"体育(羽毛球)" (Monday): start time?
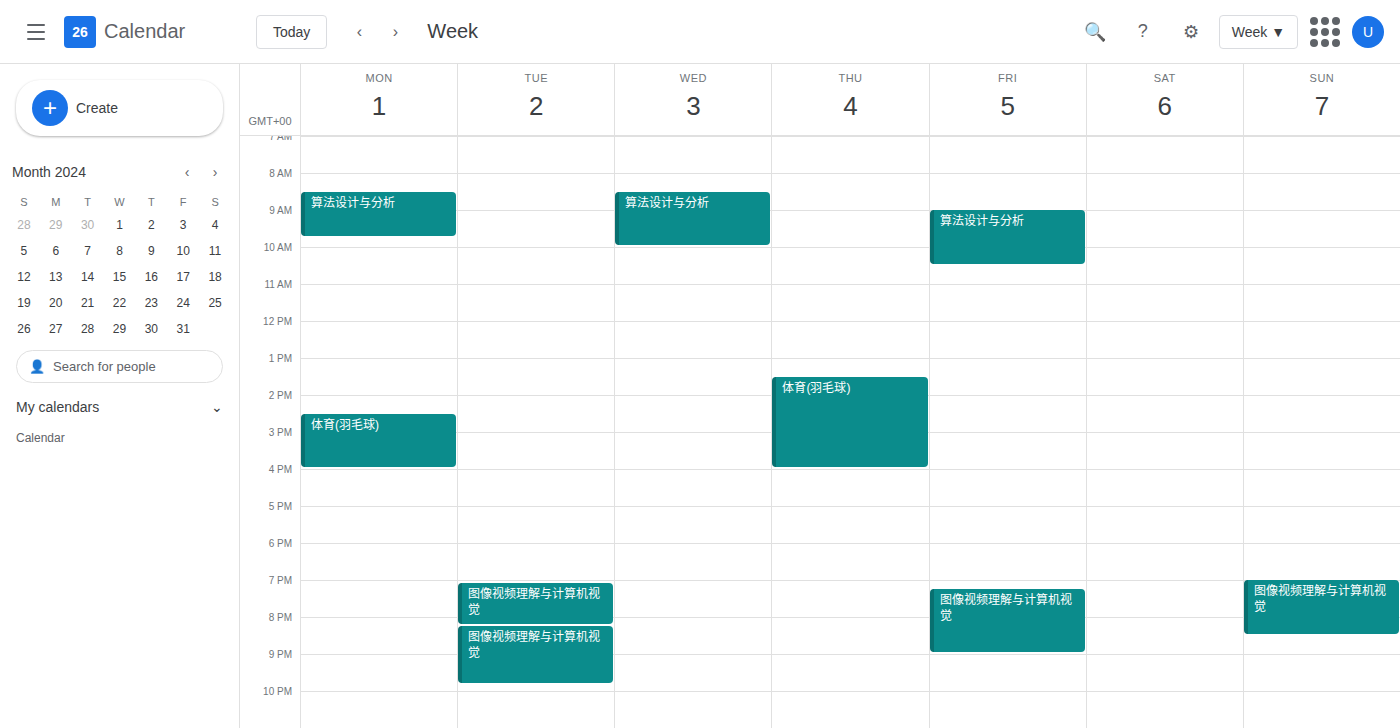
2:30 PM